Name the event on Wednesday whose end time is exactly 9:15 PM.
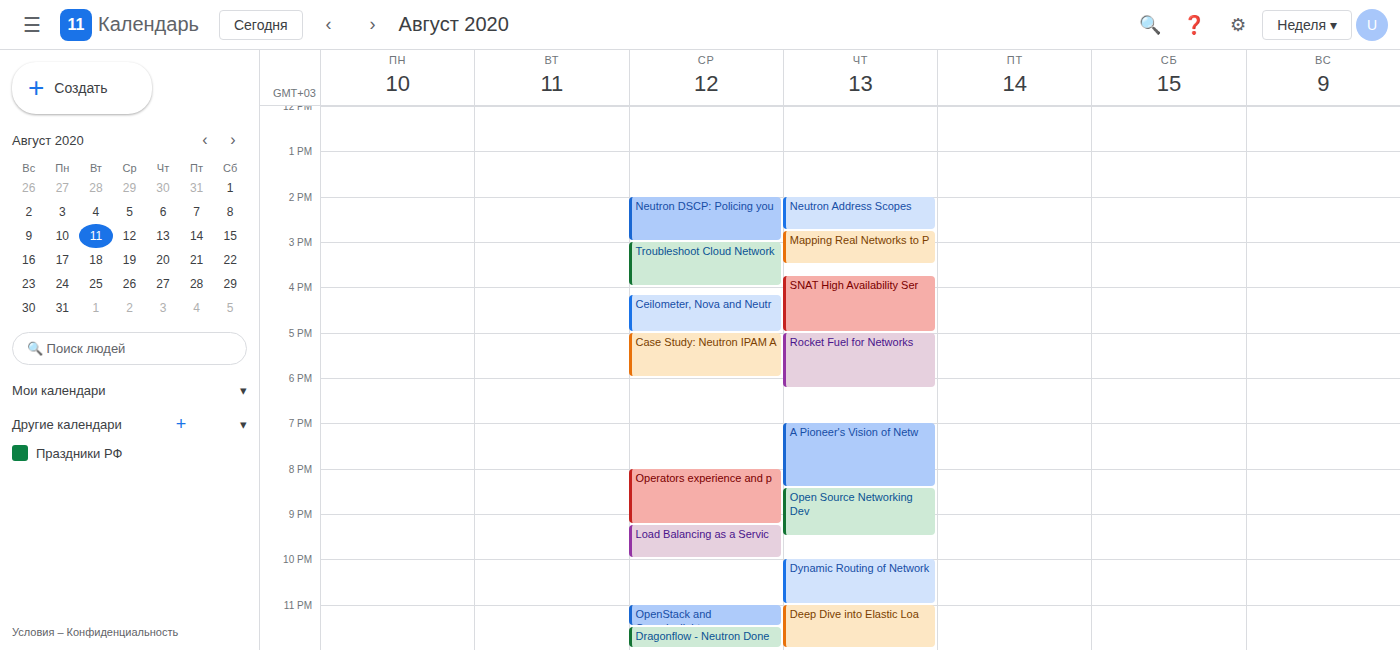
"Operators experience and p"